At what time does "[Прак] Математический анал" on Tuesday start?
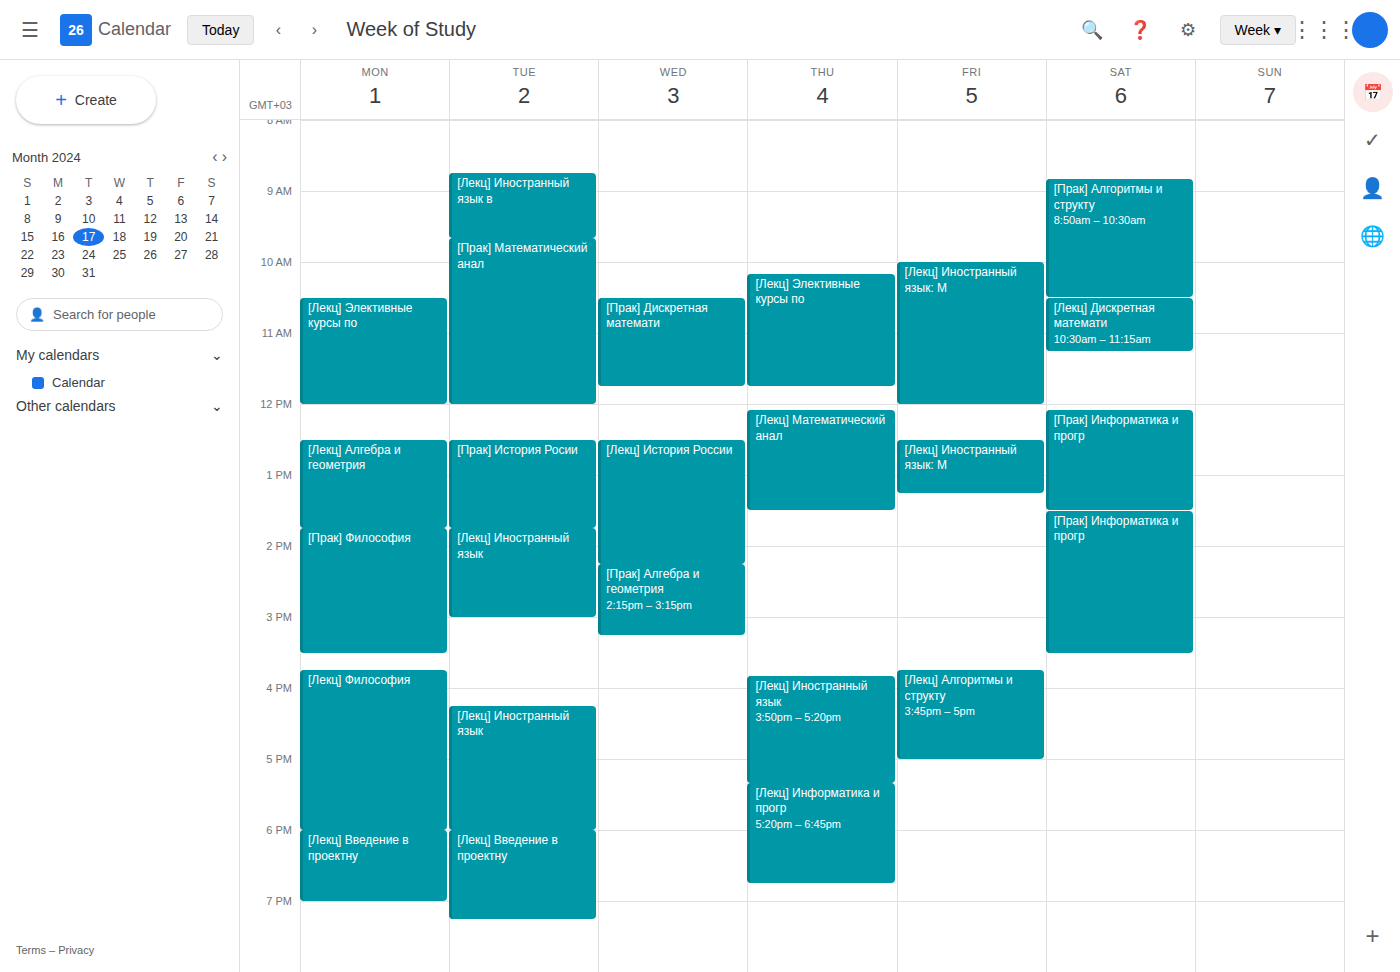
09:40